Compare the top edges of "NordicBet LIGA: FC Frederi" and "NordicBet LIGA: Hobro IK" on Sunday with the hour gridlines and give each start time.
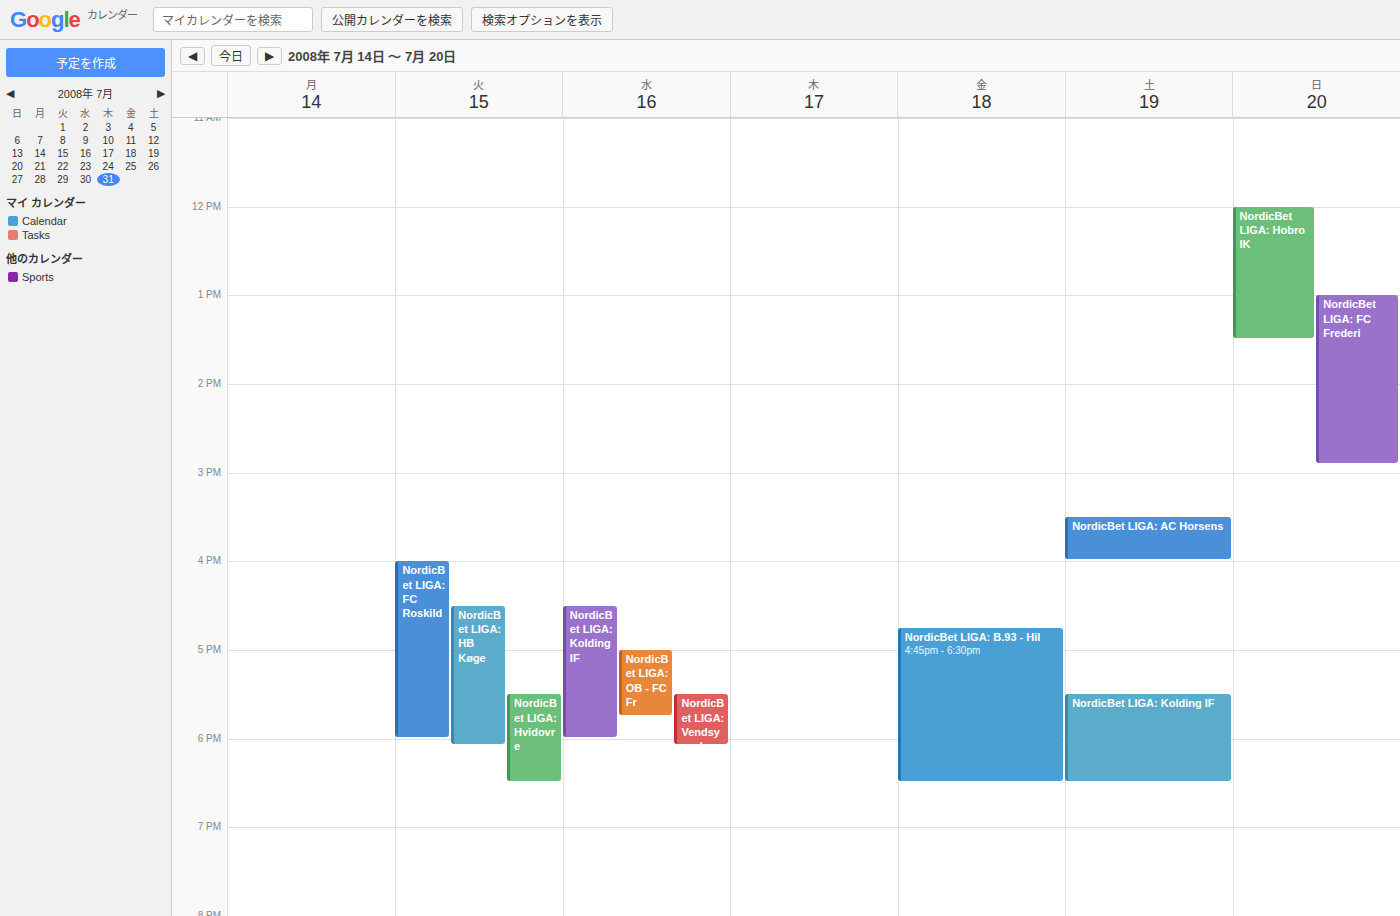
"NordicBet LIGA: FC Frederi": 1:00 PM, exactly on the 1 PM line. "NordicBet LIGA: Hobro IK": 12:00 PM, exactly on the 12 PM line.